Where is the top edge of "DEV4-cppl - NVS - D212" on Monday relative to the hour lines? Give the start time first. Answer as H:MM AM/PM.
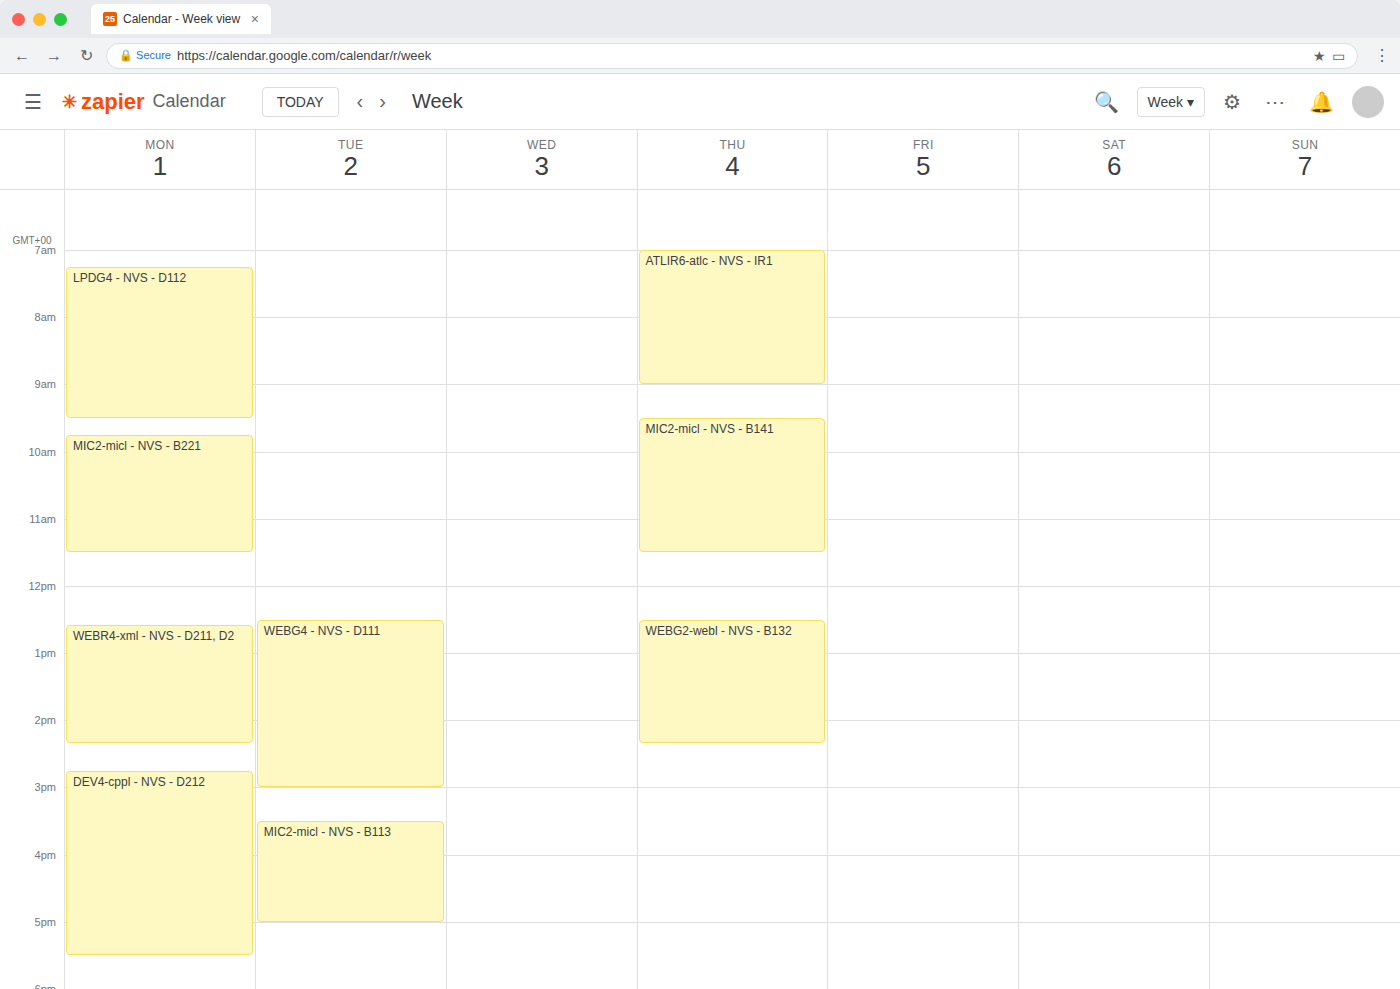
2:45 PM -- neither: three quarters of the way from the 2 PM line to the 3 PM line.